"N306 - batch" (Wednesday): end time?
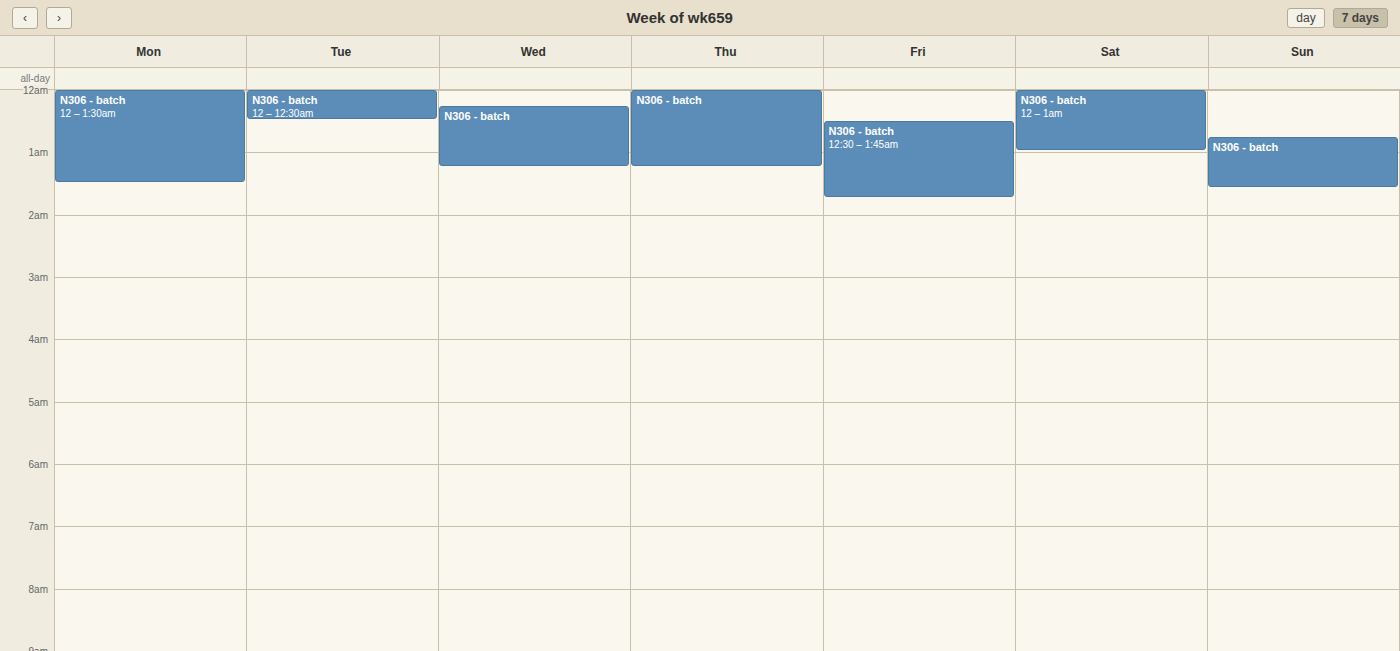
01:15